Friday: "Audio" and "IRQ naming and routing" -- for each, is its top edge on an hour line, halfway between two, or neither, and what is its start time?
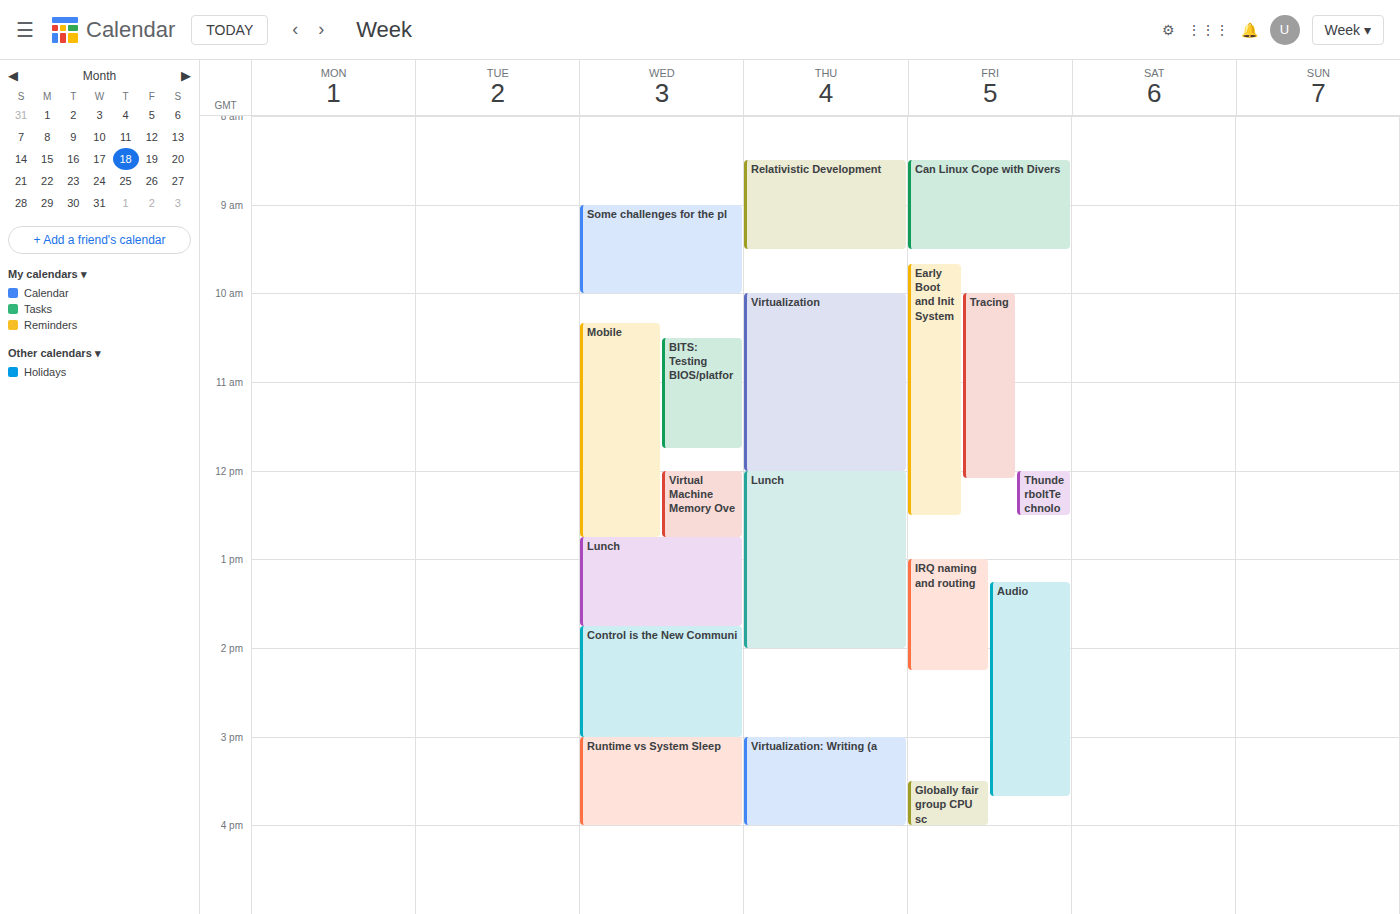
"Audio": 1:15 PM, neither: a quarter of the way from the 1 PM line to the 2 PM line. "IRQ naming and routing": 1:00 PM, exactly on the 1 PM line.